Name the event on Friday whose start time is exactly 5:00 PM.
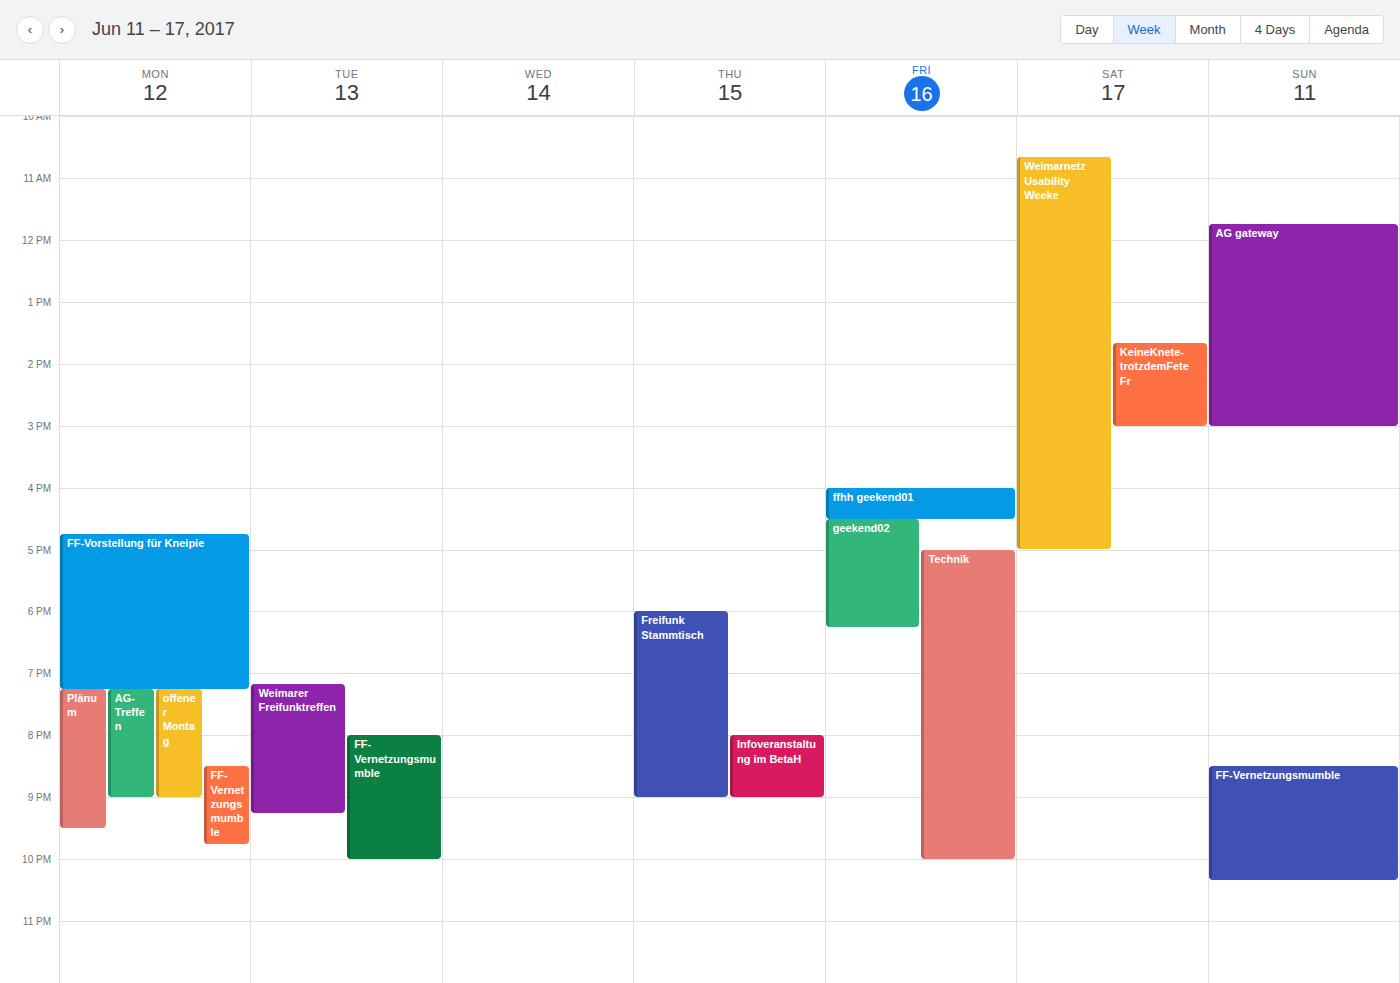
"Technik"